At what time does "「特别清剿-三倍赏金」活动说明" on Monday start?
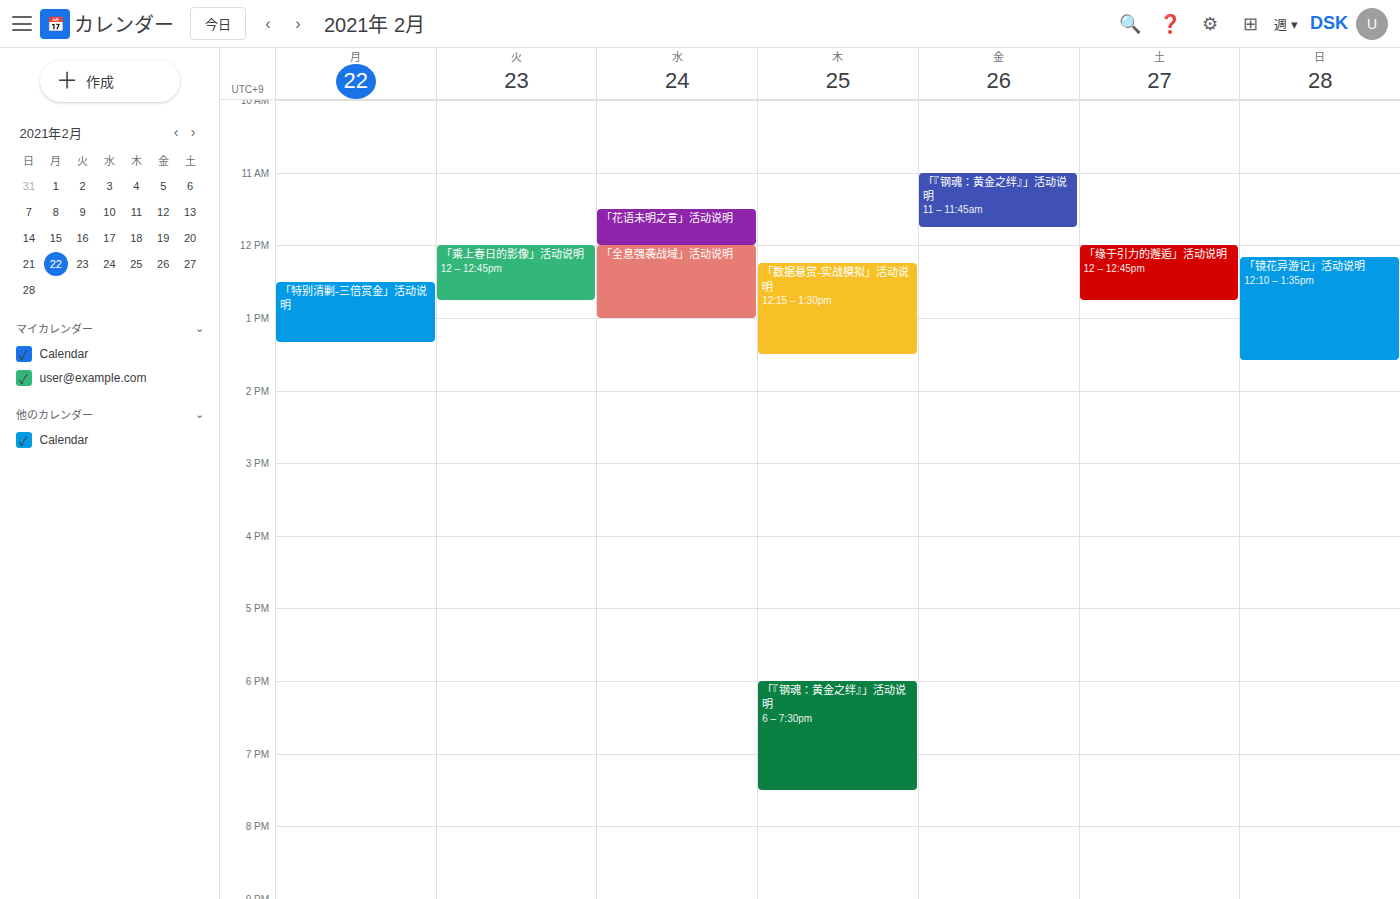
12:30 PM